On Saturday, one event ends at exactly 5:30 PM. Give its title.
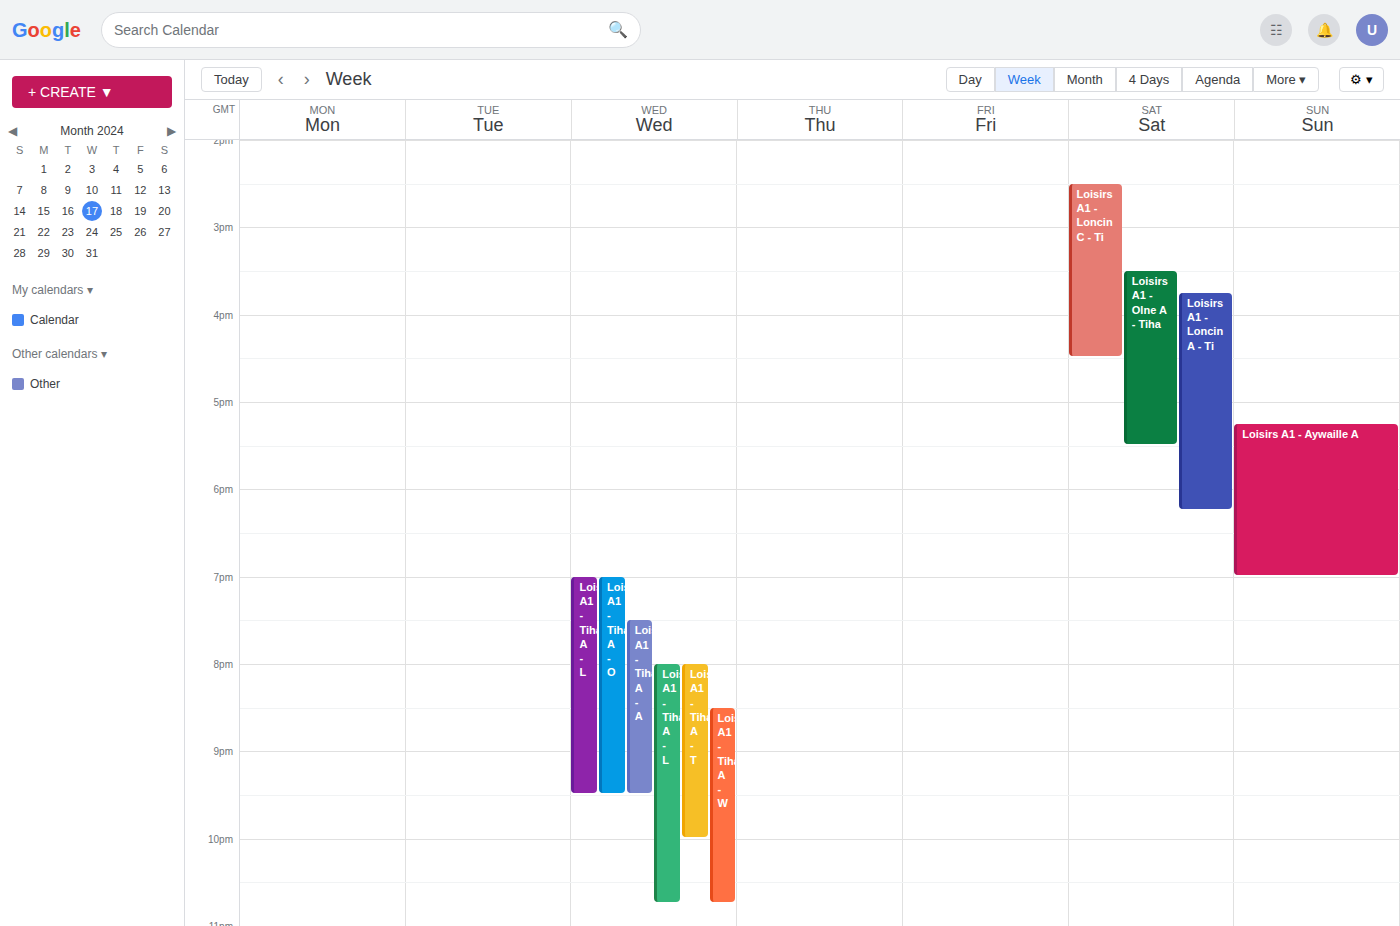
"Loisirs A1 - Olne A - Tiha"